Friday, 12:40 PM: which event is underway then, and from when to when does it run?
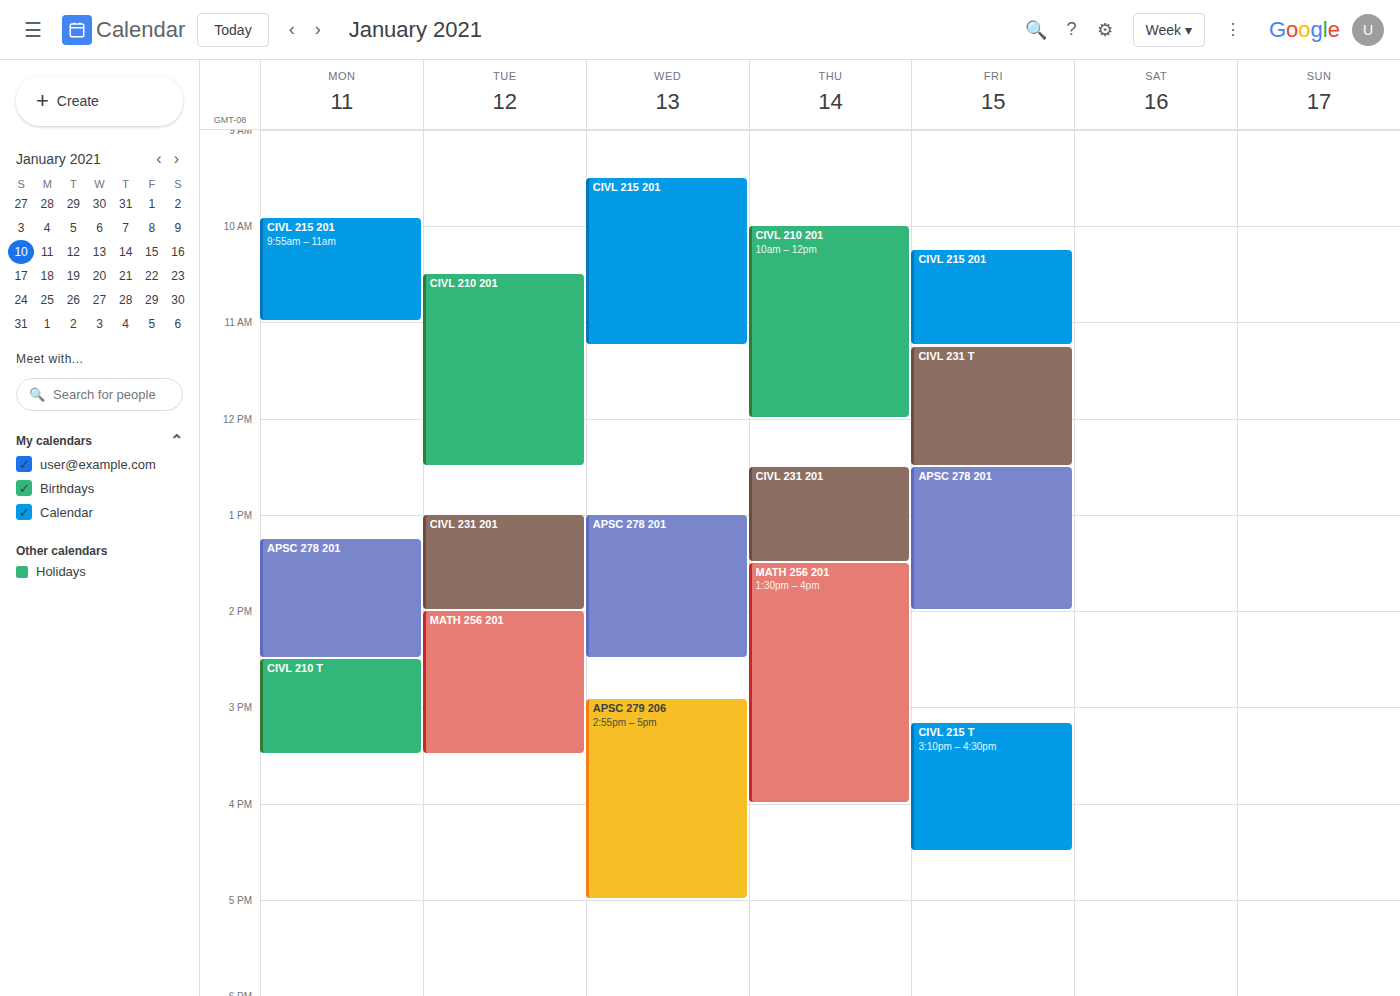
"APSC 278 201", 12:30 PM to 2:00 PM